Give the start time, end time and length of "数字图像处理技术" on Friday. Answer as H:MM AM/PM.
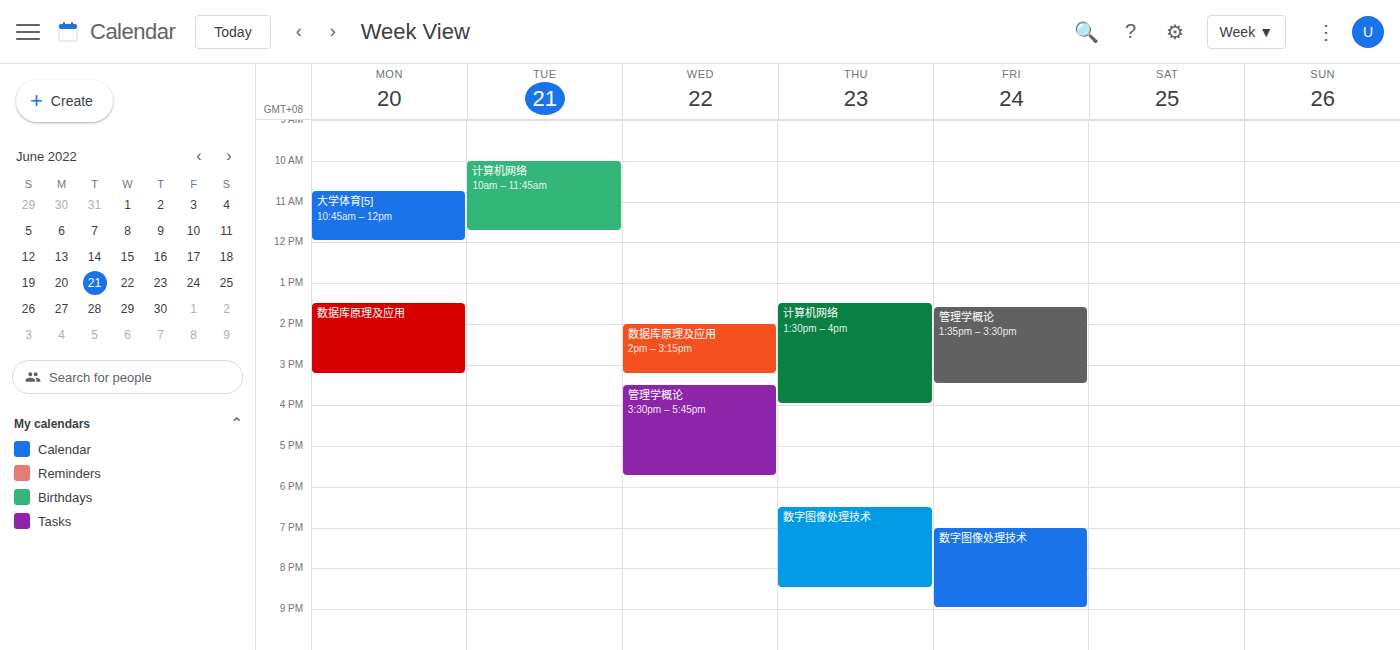
7:00 PM to 9:00 PM, 2 hours